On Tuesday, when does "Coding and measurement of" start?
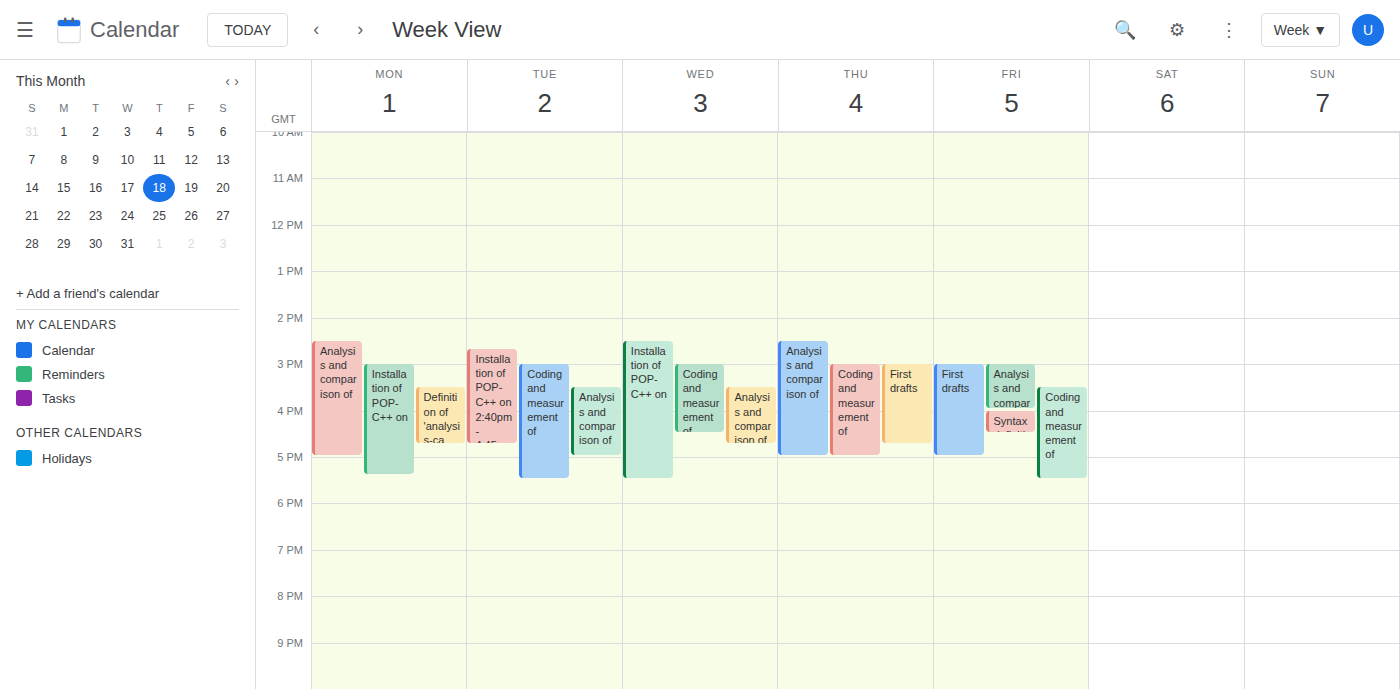
3:00 PM